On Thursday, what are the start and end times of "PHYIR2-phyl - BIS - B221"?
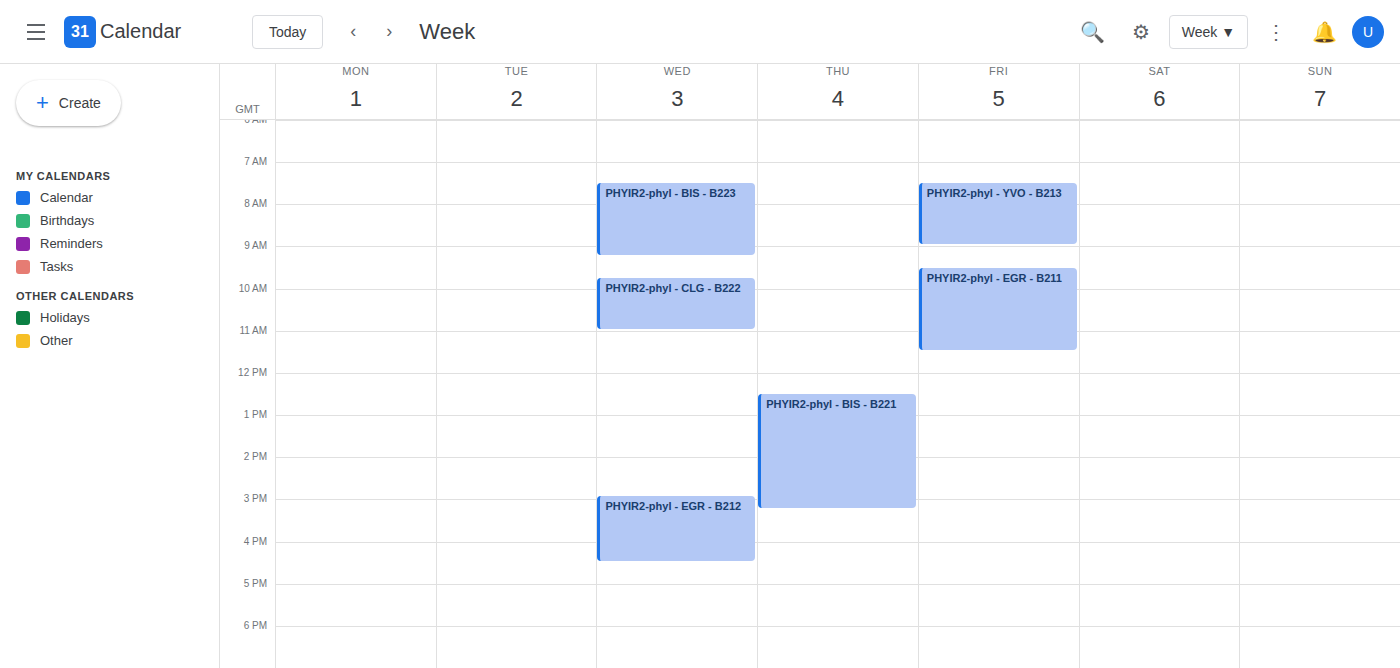
12:30 PM to 3:15 PM